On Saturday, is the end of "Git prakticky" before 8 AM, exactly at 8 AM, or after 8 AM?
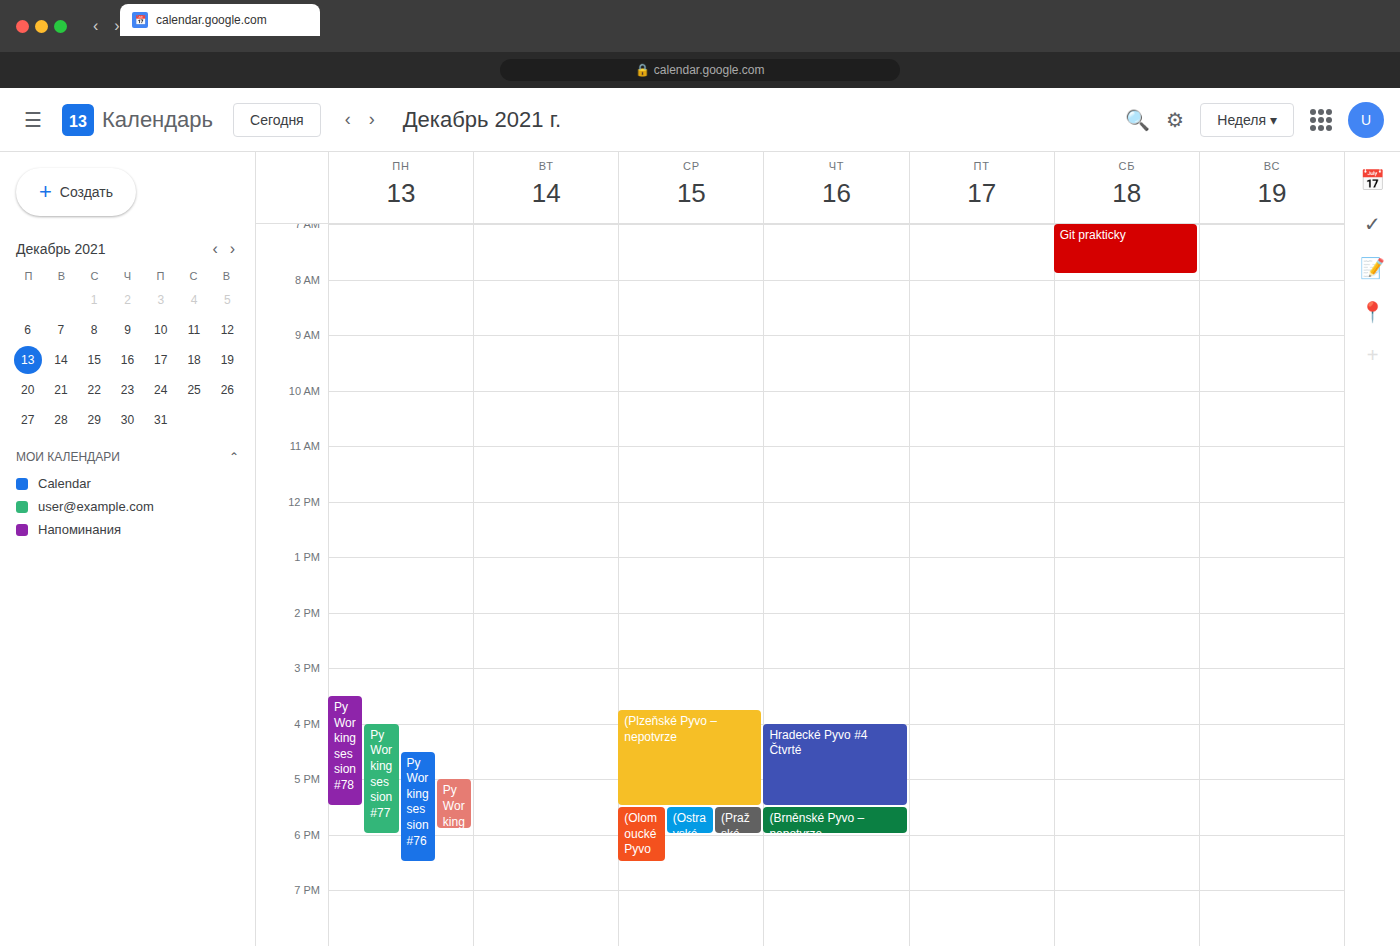
7:55 AM -- before 8 AM, 5 minutes above the 8 AM line.